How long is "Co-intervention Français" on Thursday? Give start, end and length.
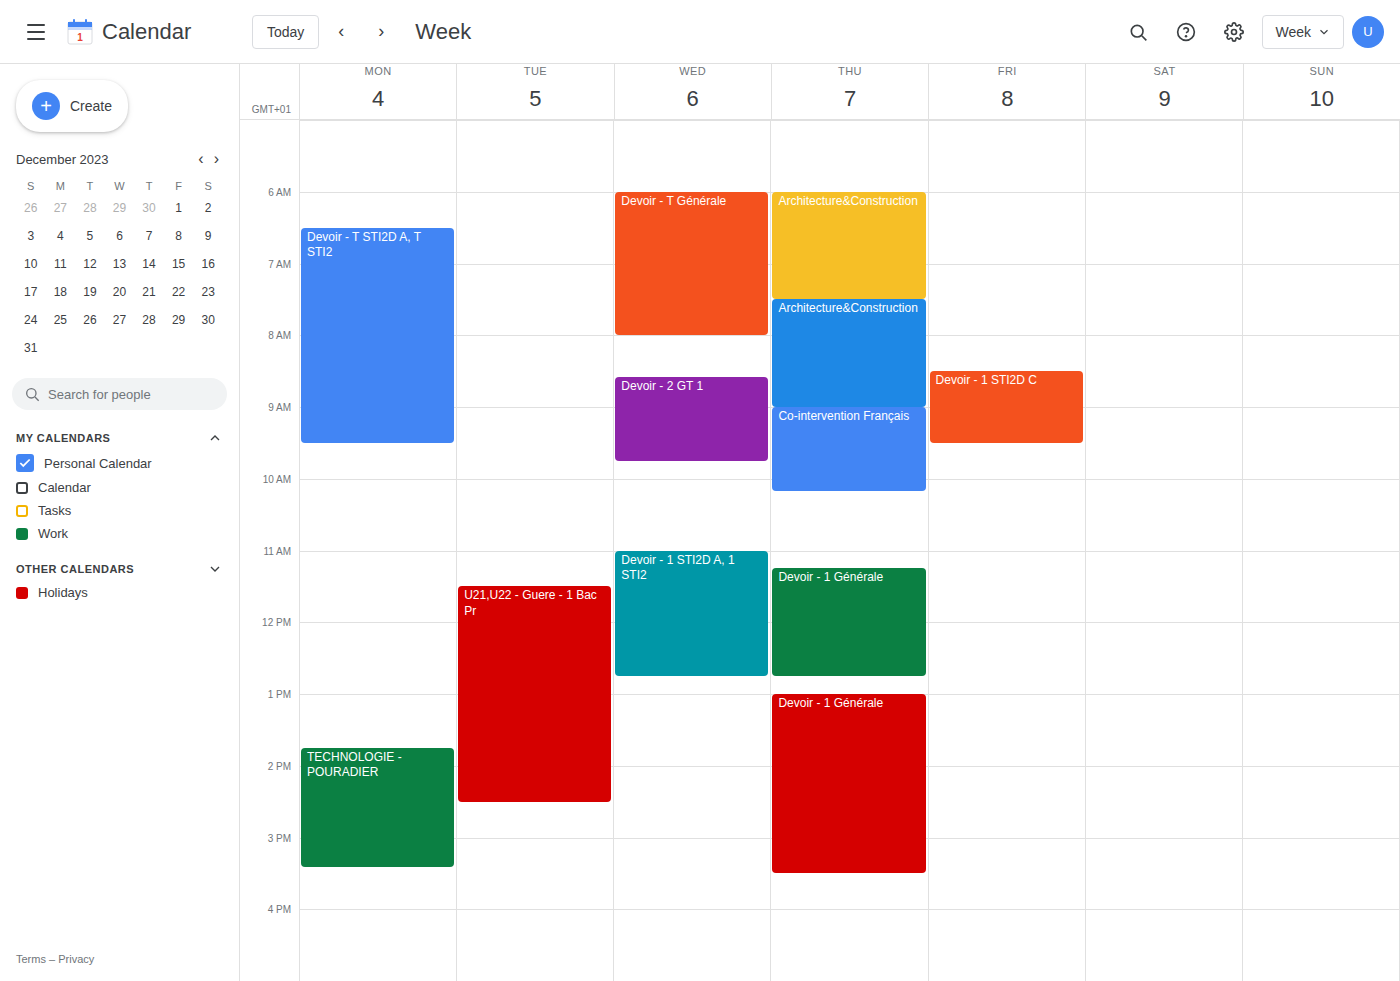
9:00 AM to 10:10 AM, 1 hour 10 minutes